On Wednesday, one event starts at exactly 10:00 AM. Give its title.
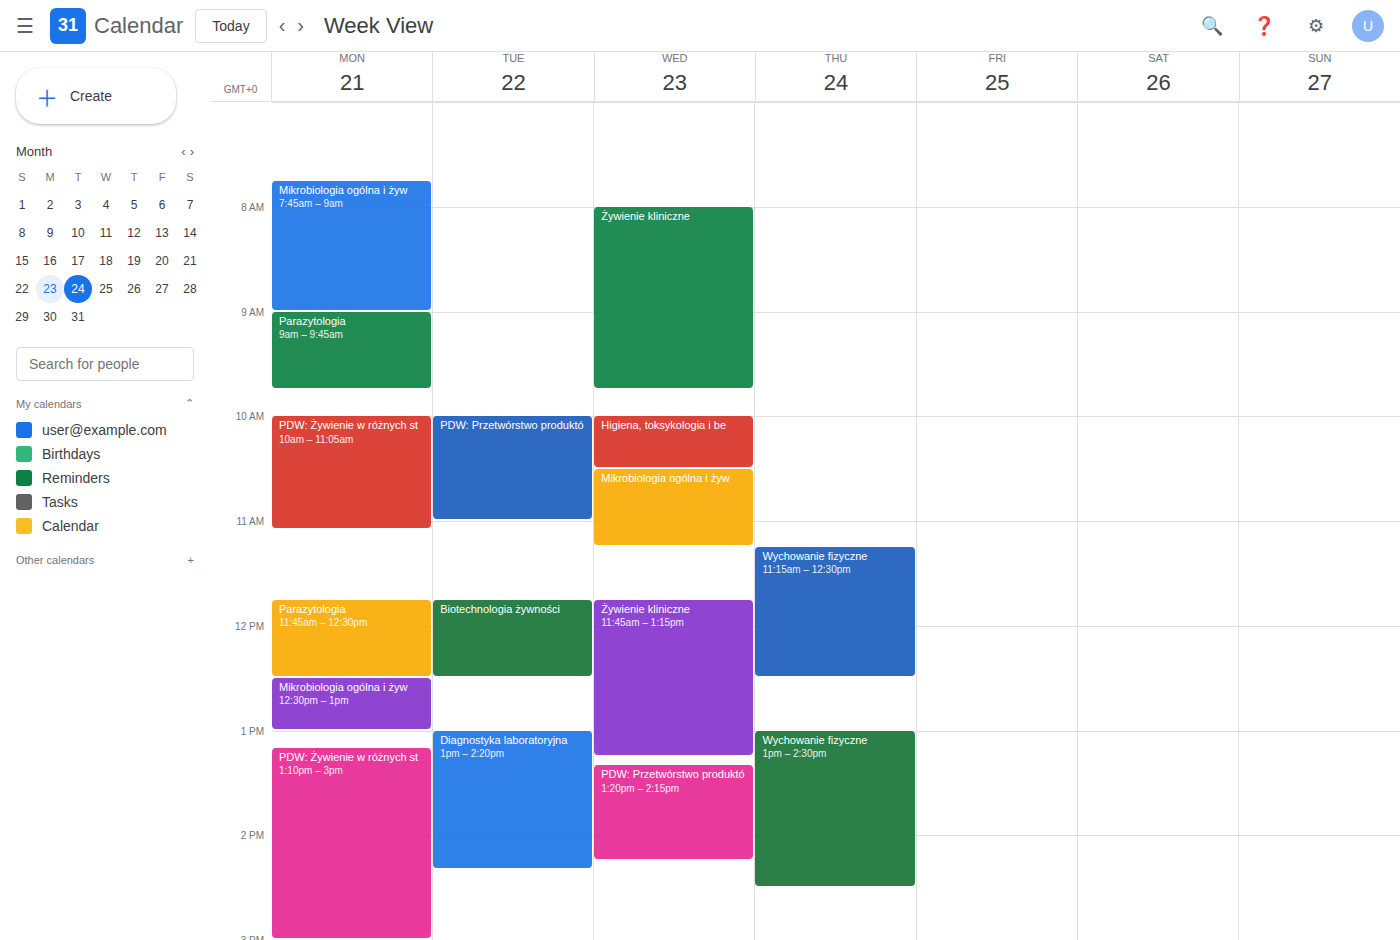
"Higiena, toksykologia i be"